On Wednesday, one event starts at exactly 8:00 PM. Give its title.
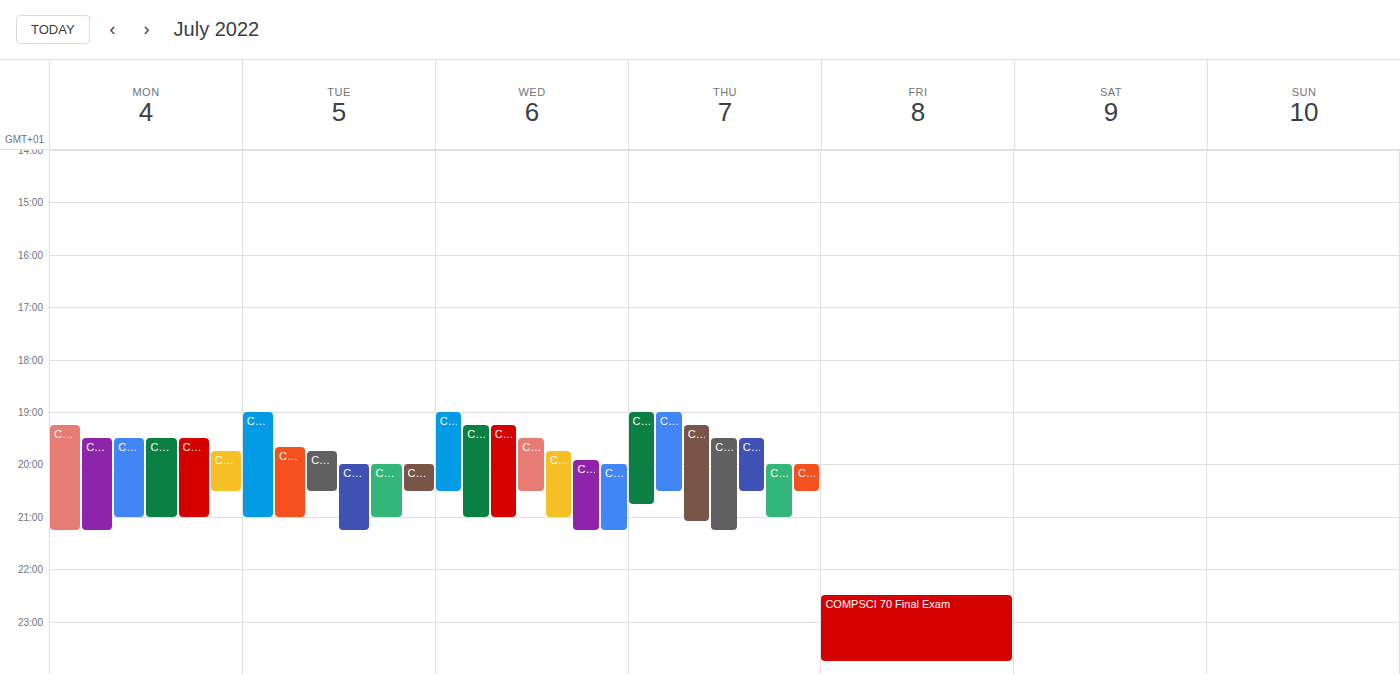
"COMPSCI 70 Lecture 13. Pyt"